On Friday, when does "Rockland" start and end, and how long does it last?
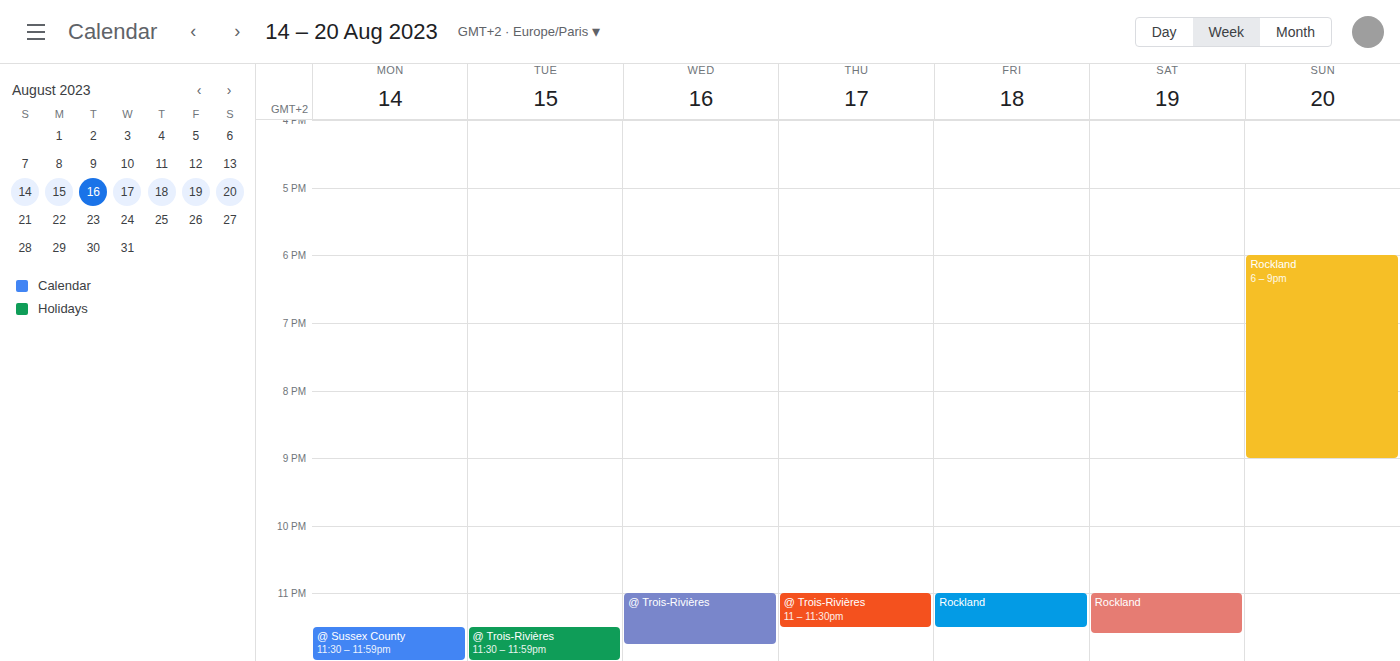
11:00 PM to 11:30 PM, 30 minutes